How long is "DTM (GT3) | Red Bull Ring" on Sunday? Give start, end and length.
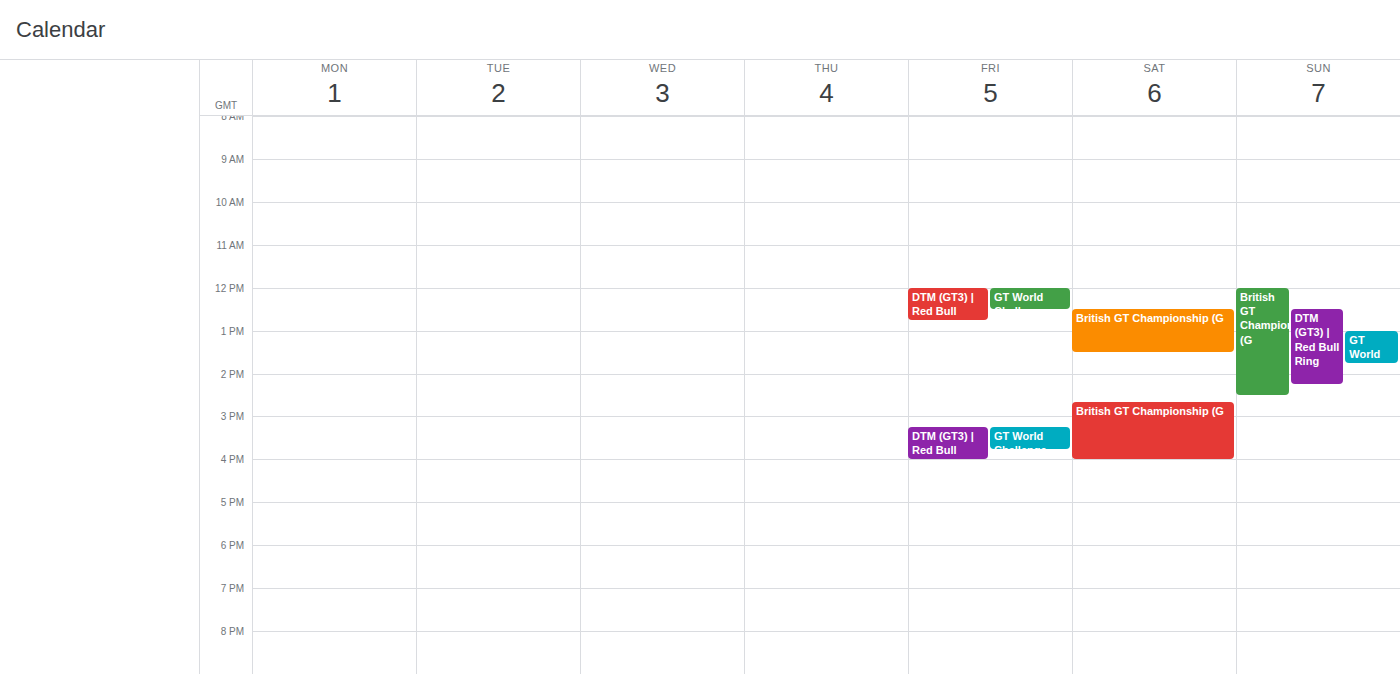
12:30 to 14:15, 1 hour 45 minutes